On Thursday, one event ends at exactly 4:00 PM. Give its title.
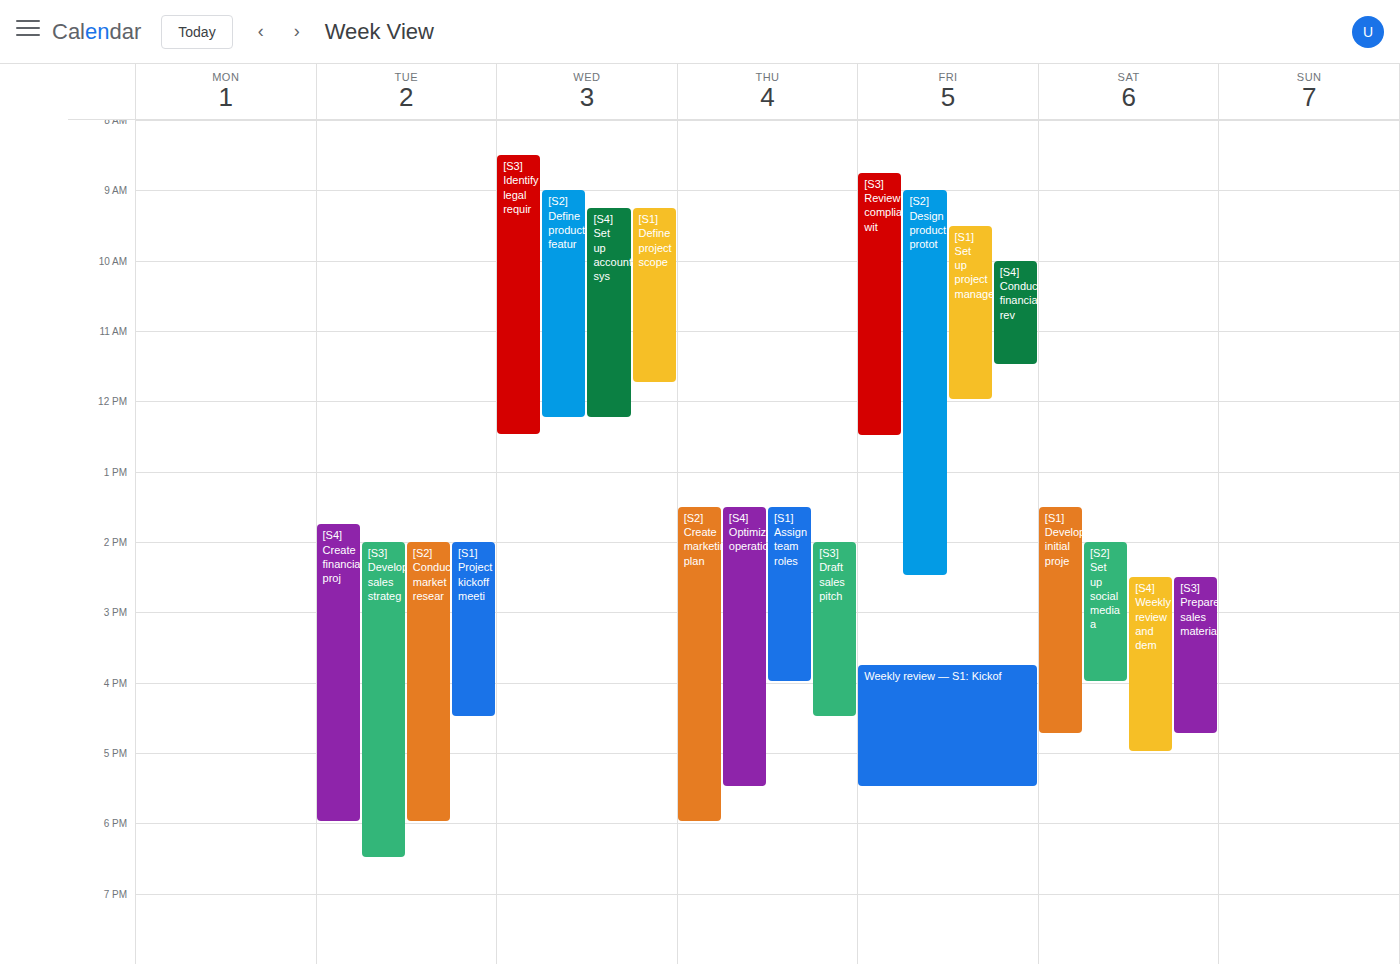
"[S1] Assign team roles"